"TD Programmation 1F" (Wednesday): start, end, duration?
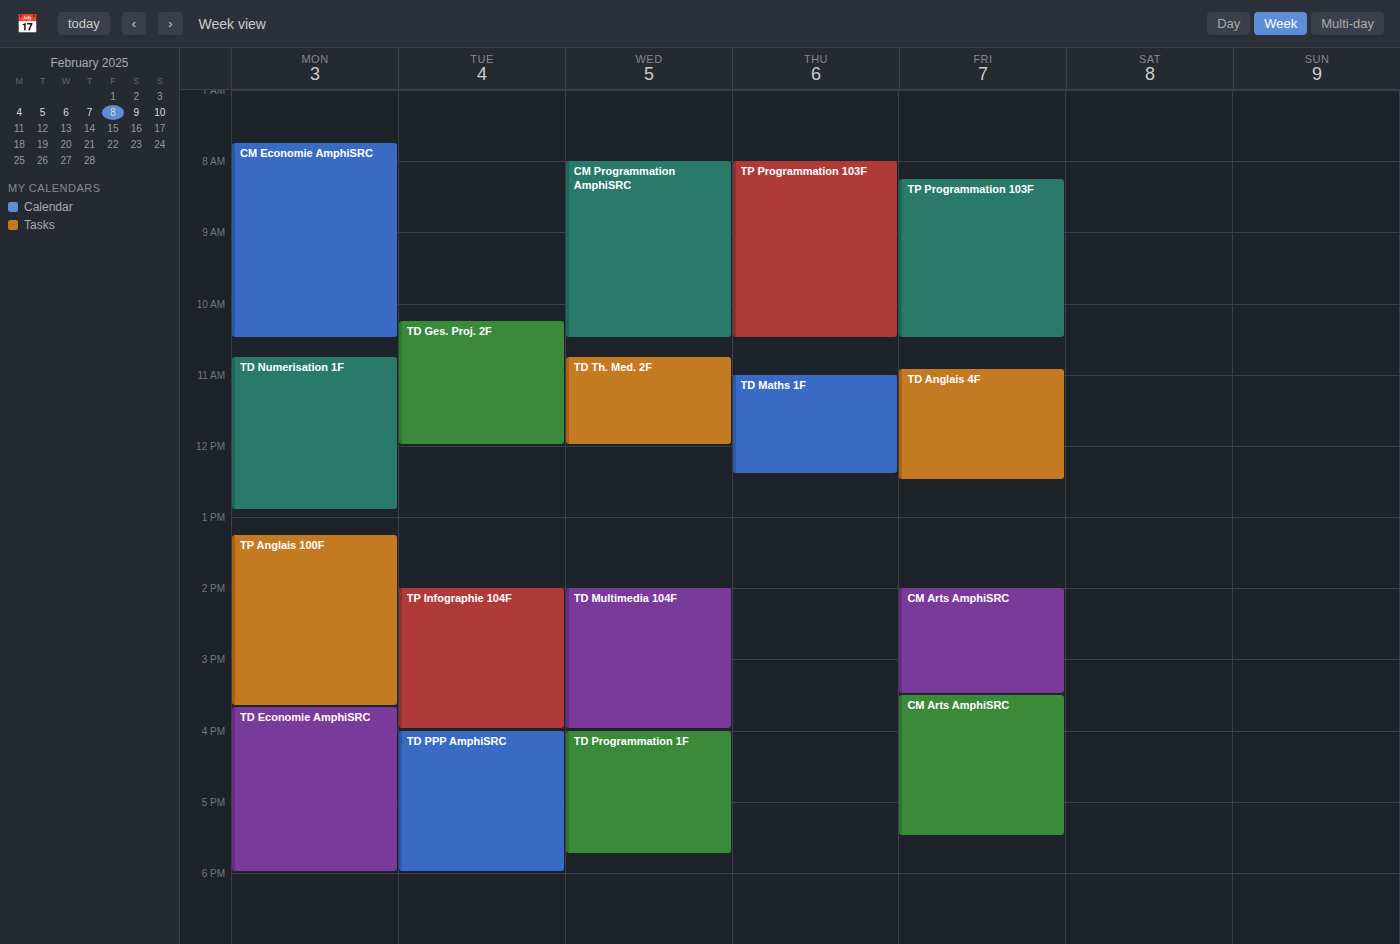
16:00 to 17:45, 1 hour 45 minutes